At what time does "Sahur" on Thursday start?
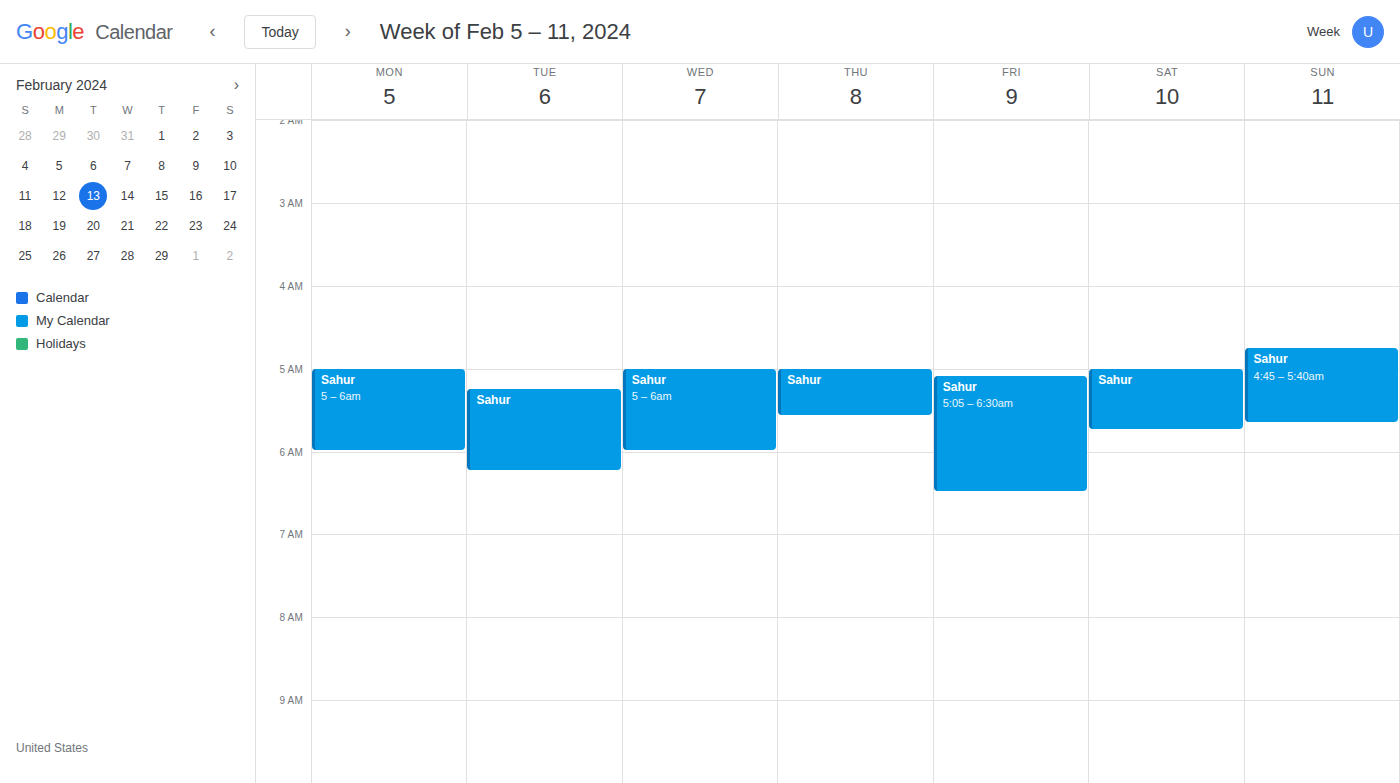
5:00 AM